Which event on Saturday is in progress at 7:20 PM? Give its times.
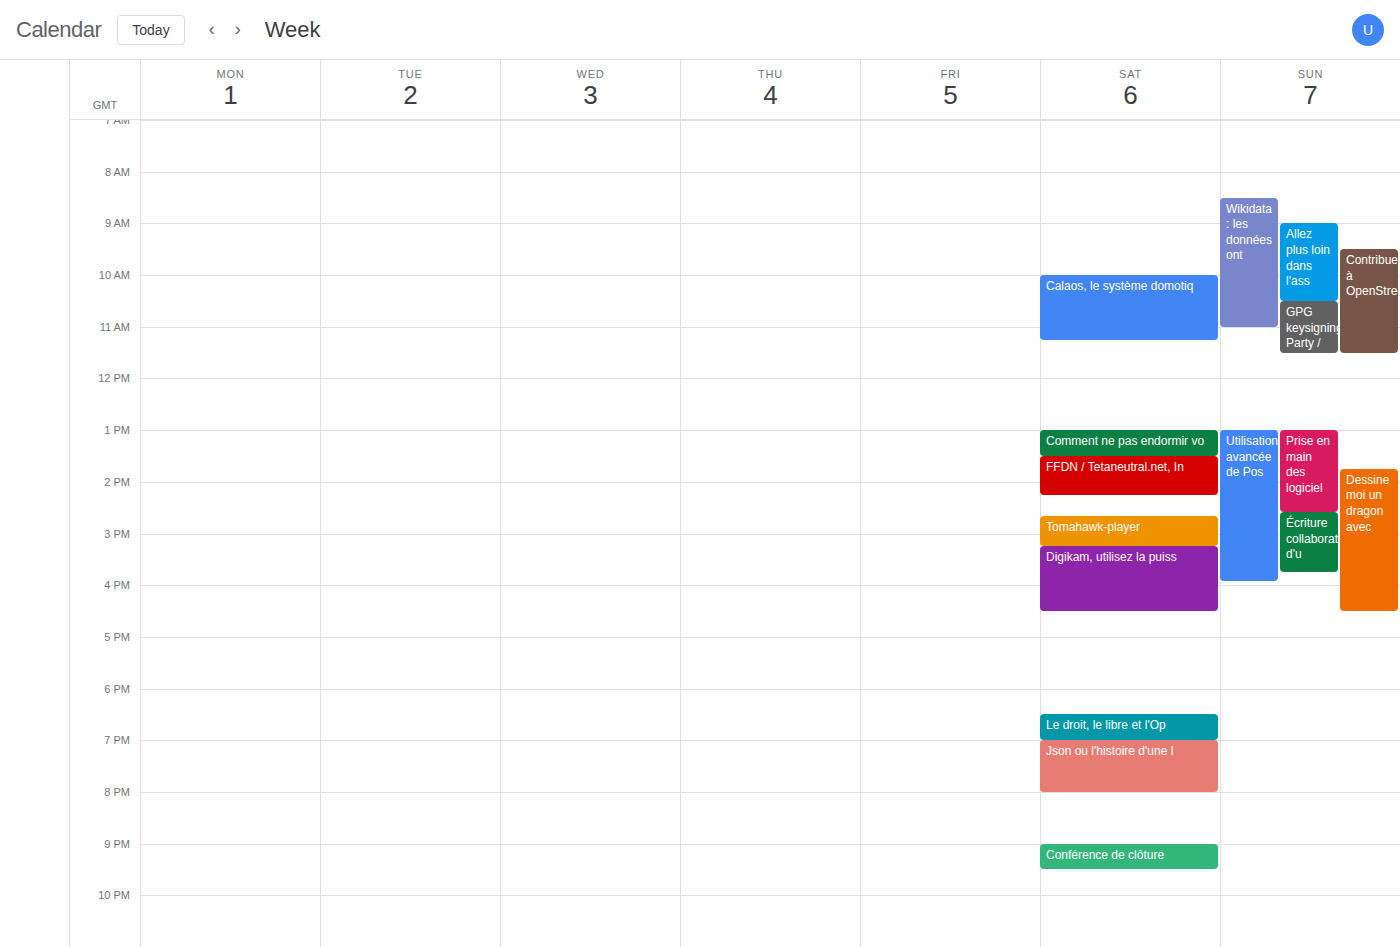
"Json ou l'histoire d'une l", 7:00 PM to 8:00 PM